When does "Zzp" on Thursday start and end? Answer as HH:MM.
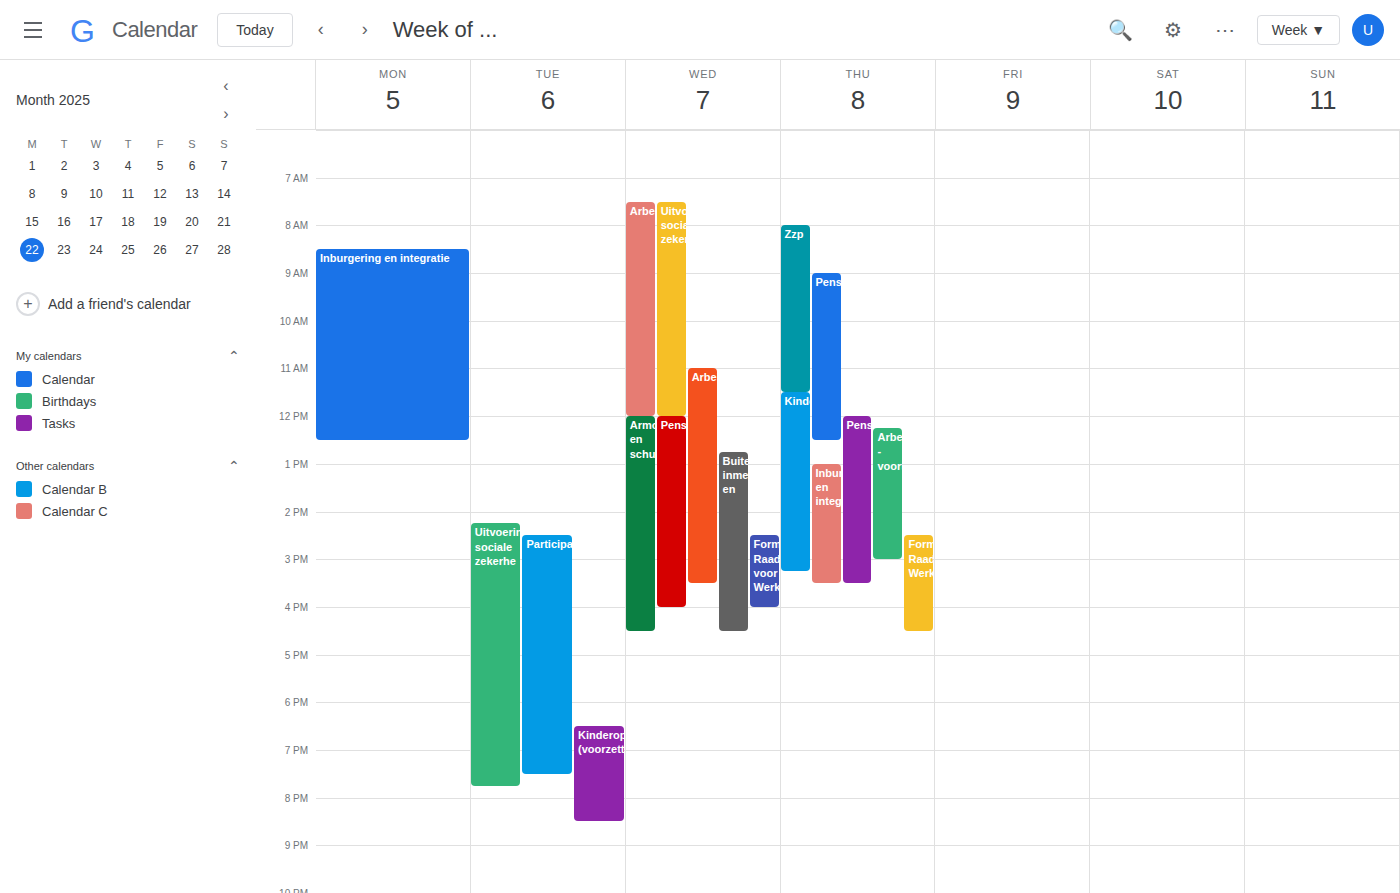
08:00 to 11:30